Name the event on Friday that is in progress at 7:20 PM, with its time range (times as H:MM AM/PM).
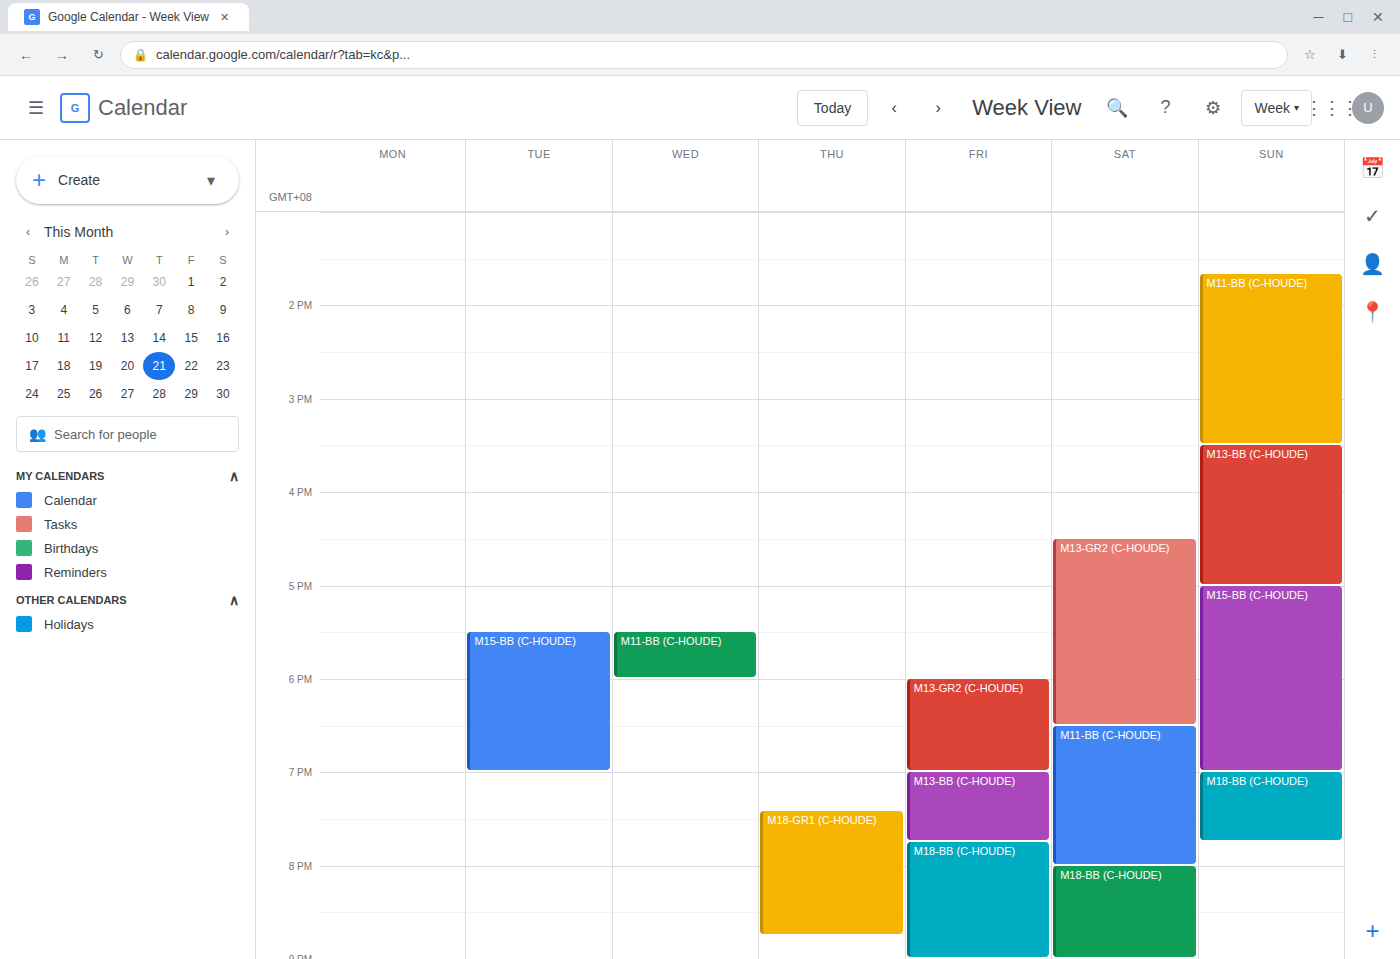
"M13-BB (C-HOUDE)", 7:00 PM to 7:45 PM